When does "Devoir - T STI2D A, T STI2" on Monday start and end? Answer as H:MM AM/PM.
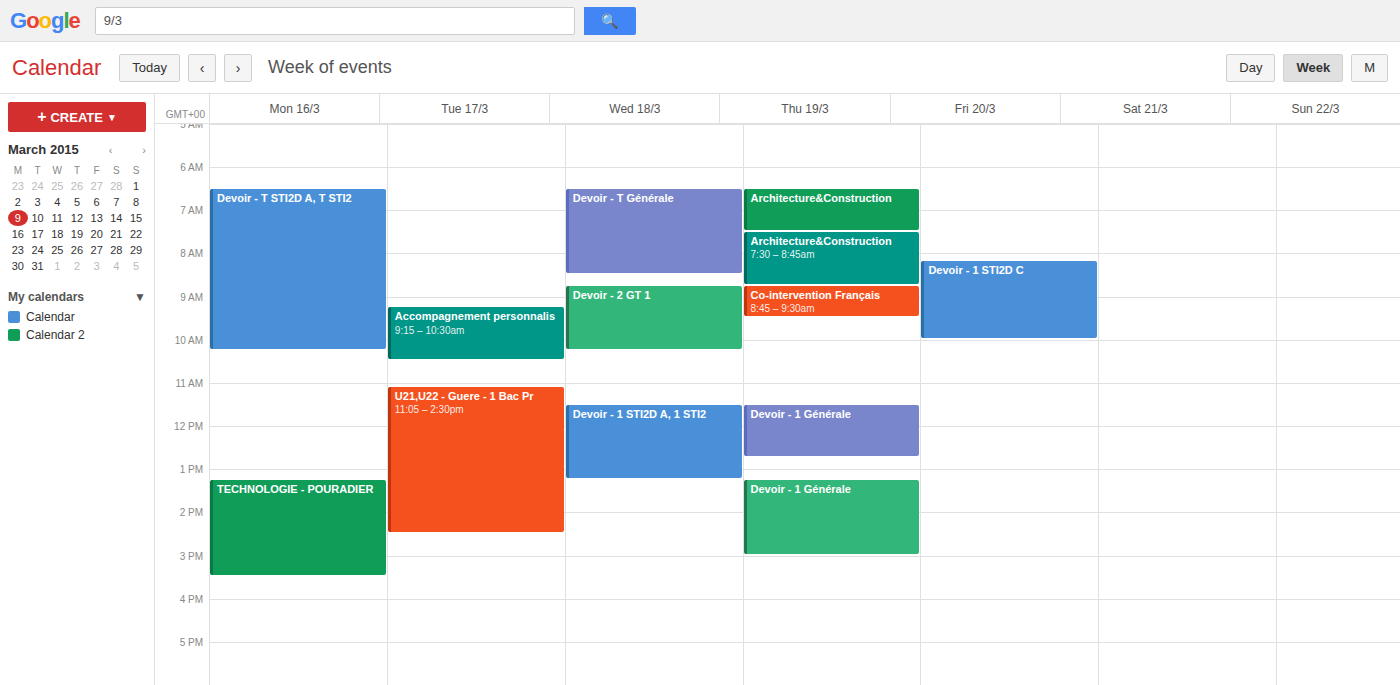
6:30 AM to 10:15 AM